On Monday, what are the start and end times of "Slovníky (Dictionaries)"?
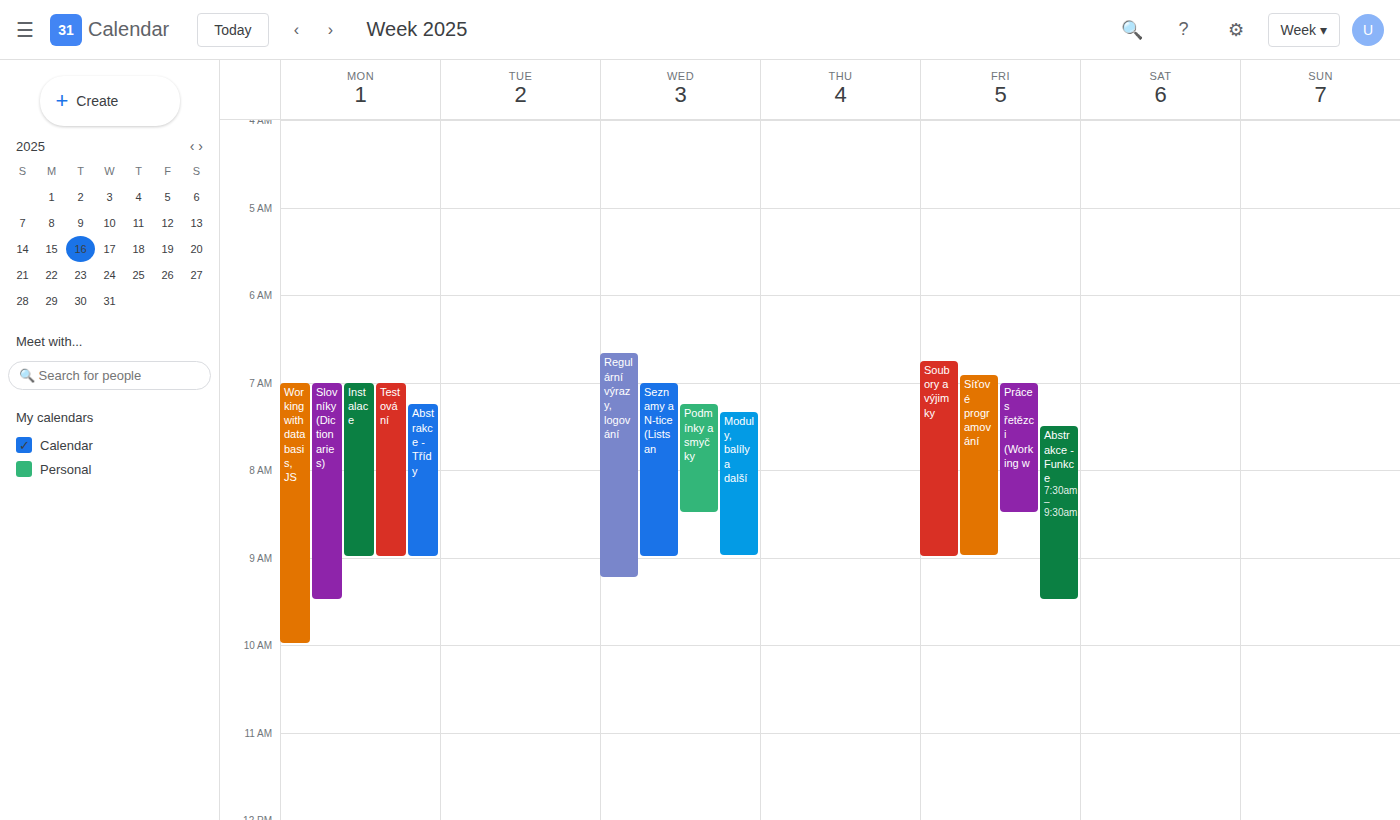
7:00 AM to 9:30 AM